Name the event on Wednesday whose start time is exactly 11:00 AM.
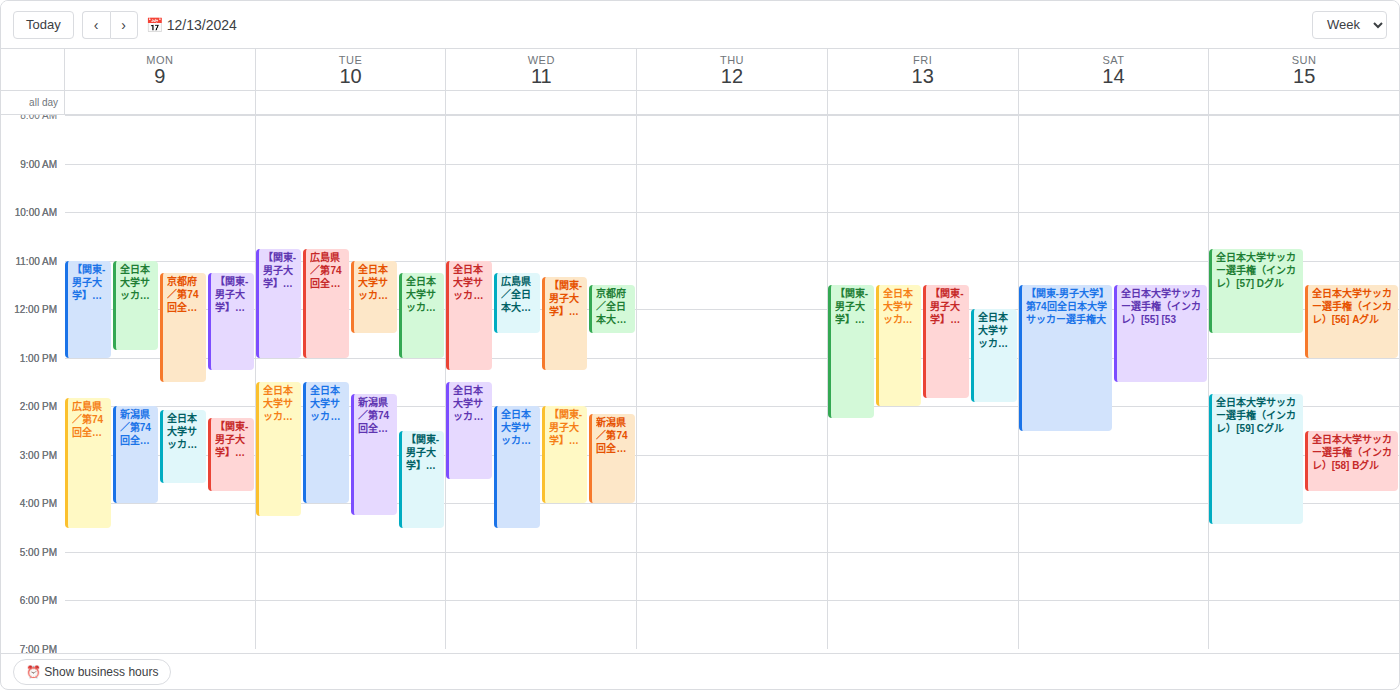
"全日本大学サッカー選手権（インカレ）[39] 東海大"